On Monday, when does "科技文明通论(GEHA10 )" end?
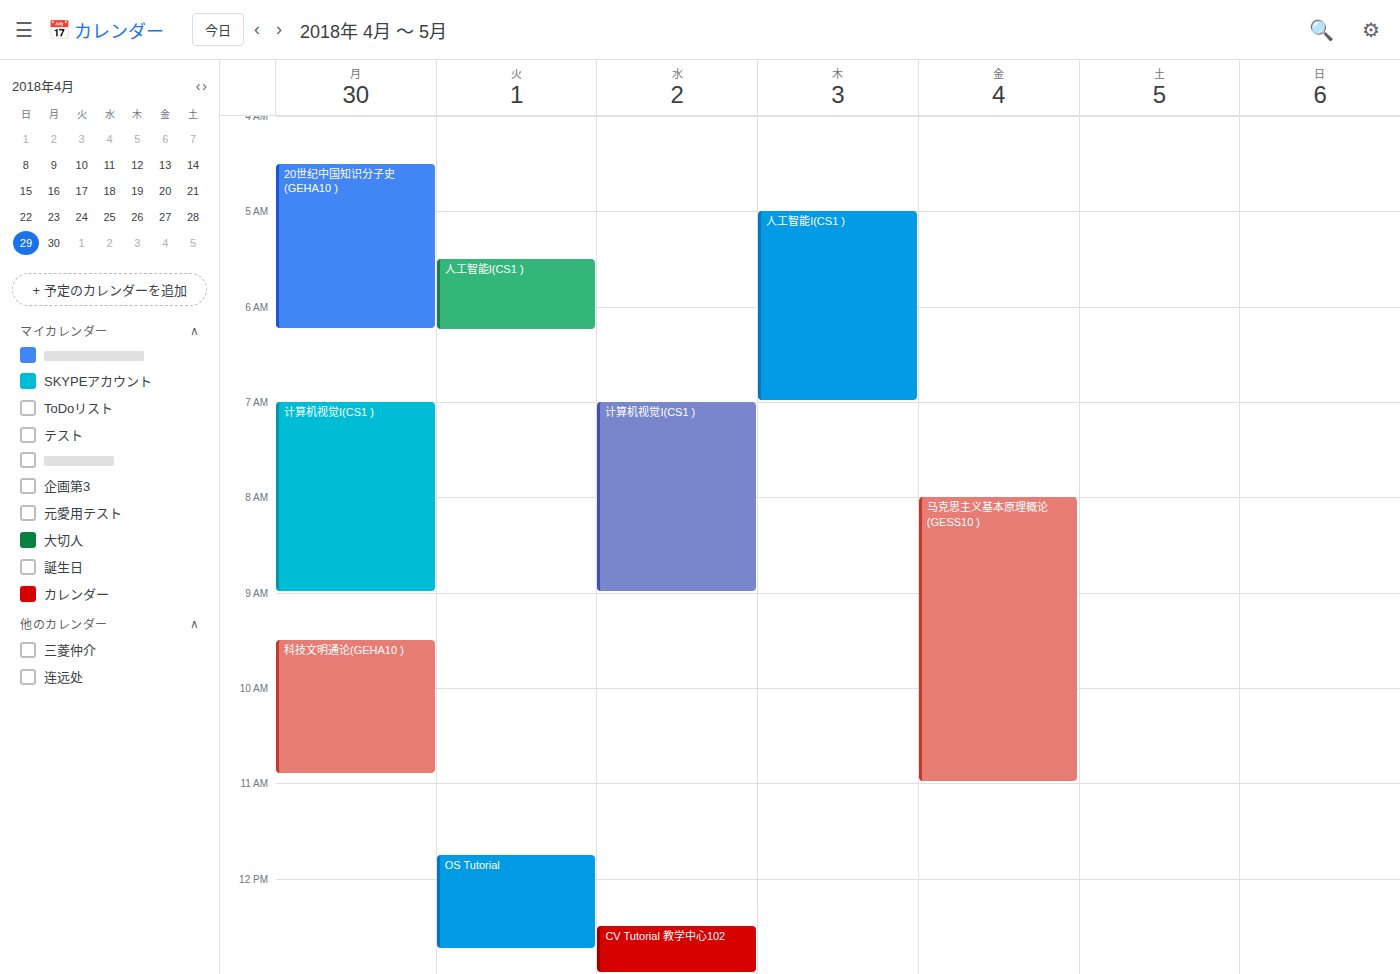
10:55 AM